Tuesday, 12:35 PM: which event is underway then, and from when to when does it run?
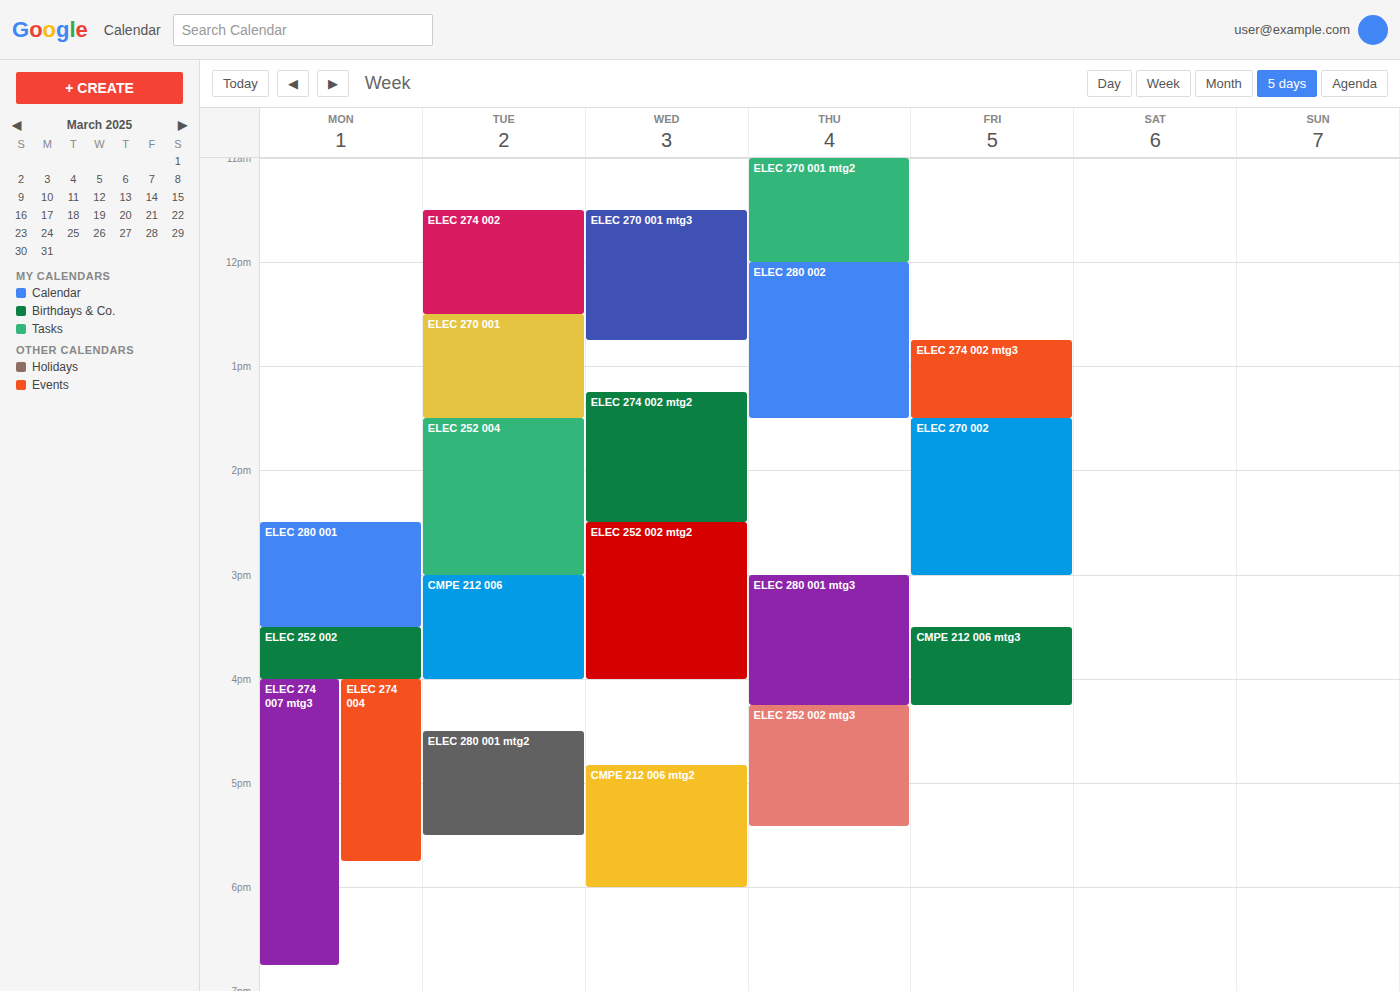
"ELEC 270 001", 12:30 PM to 1:30 PM